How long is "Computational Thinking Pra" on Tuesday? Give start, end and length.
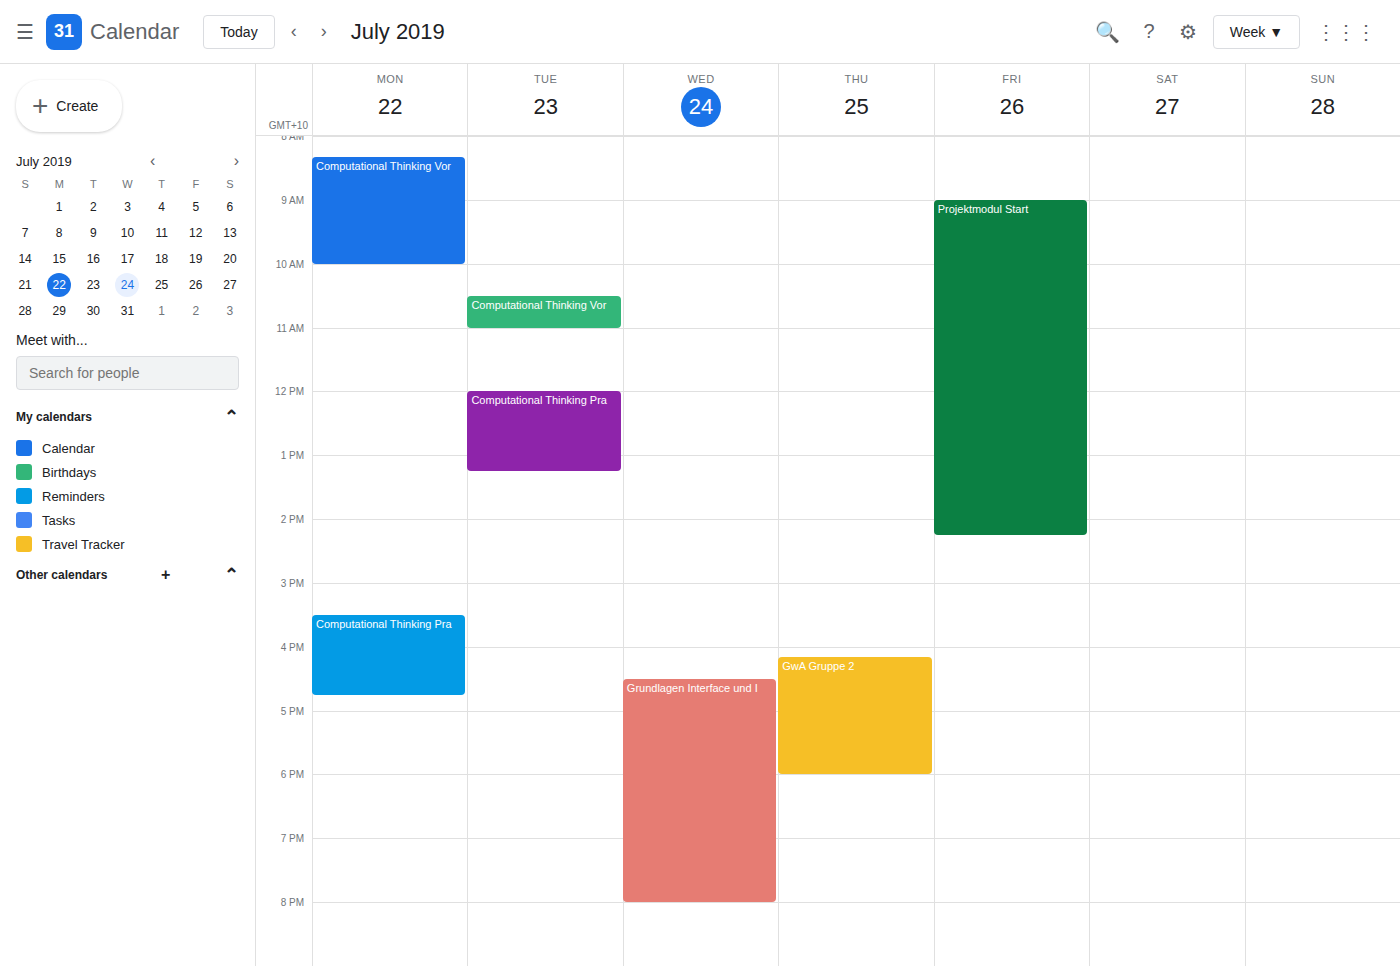
12:00 PM to 1:15 PM, 1 hour 15 minutes